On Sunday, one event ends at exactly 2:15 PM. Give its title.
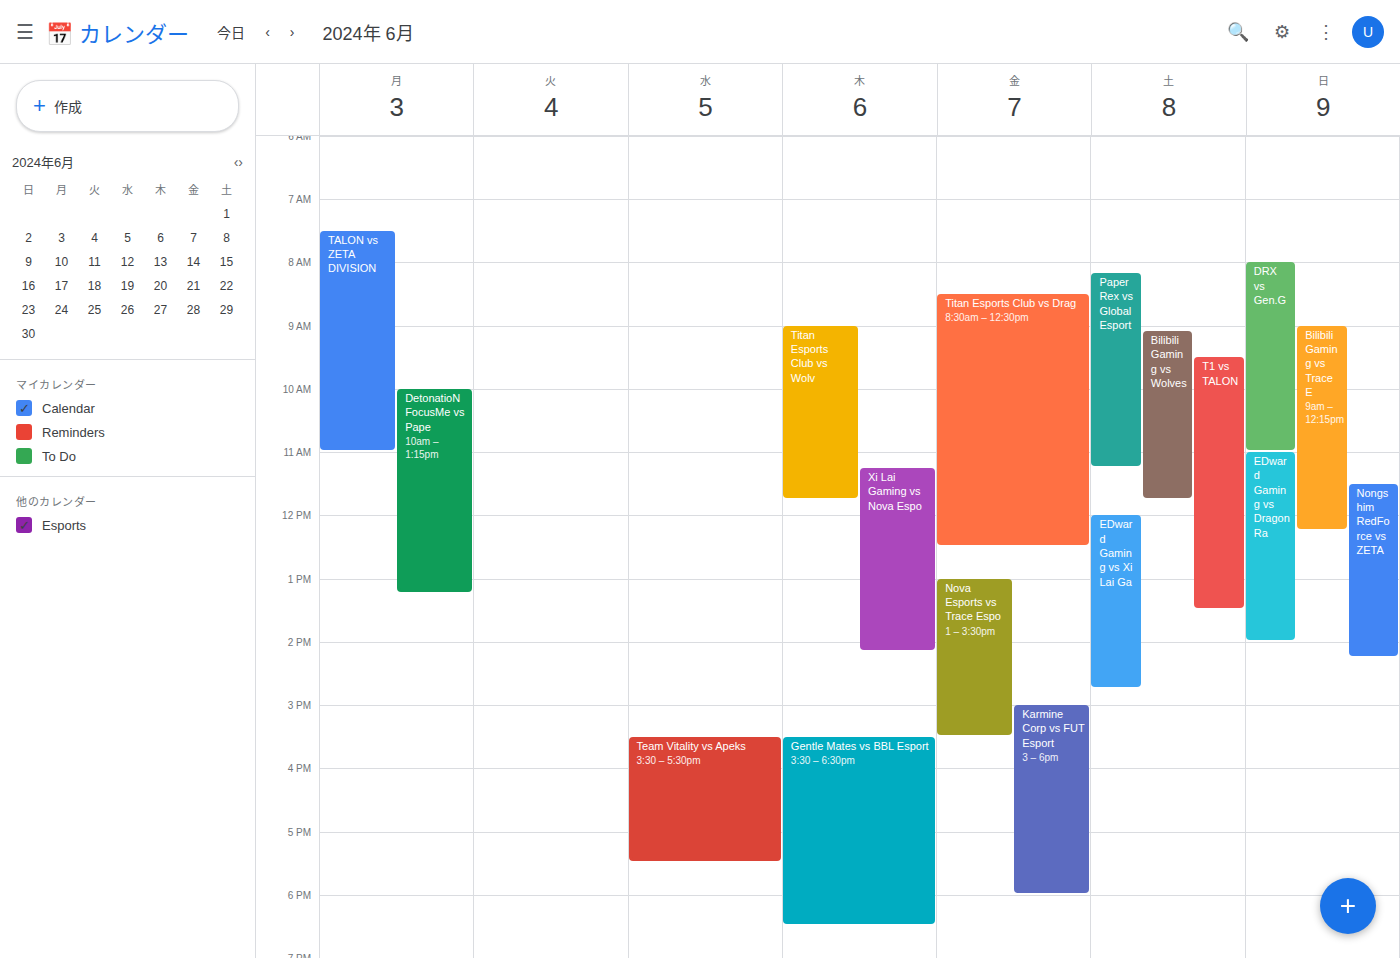
"Nongshim RedForce vs ZETA"